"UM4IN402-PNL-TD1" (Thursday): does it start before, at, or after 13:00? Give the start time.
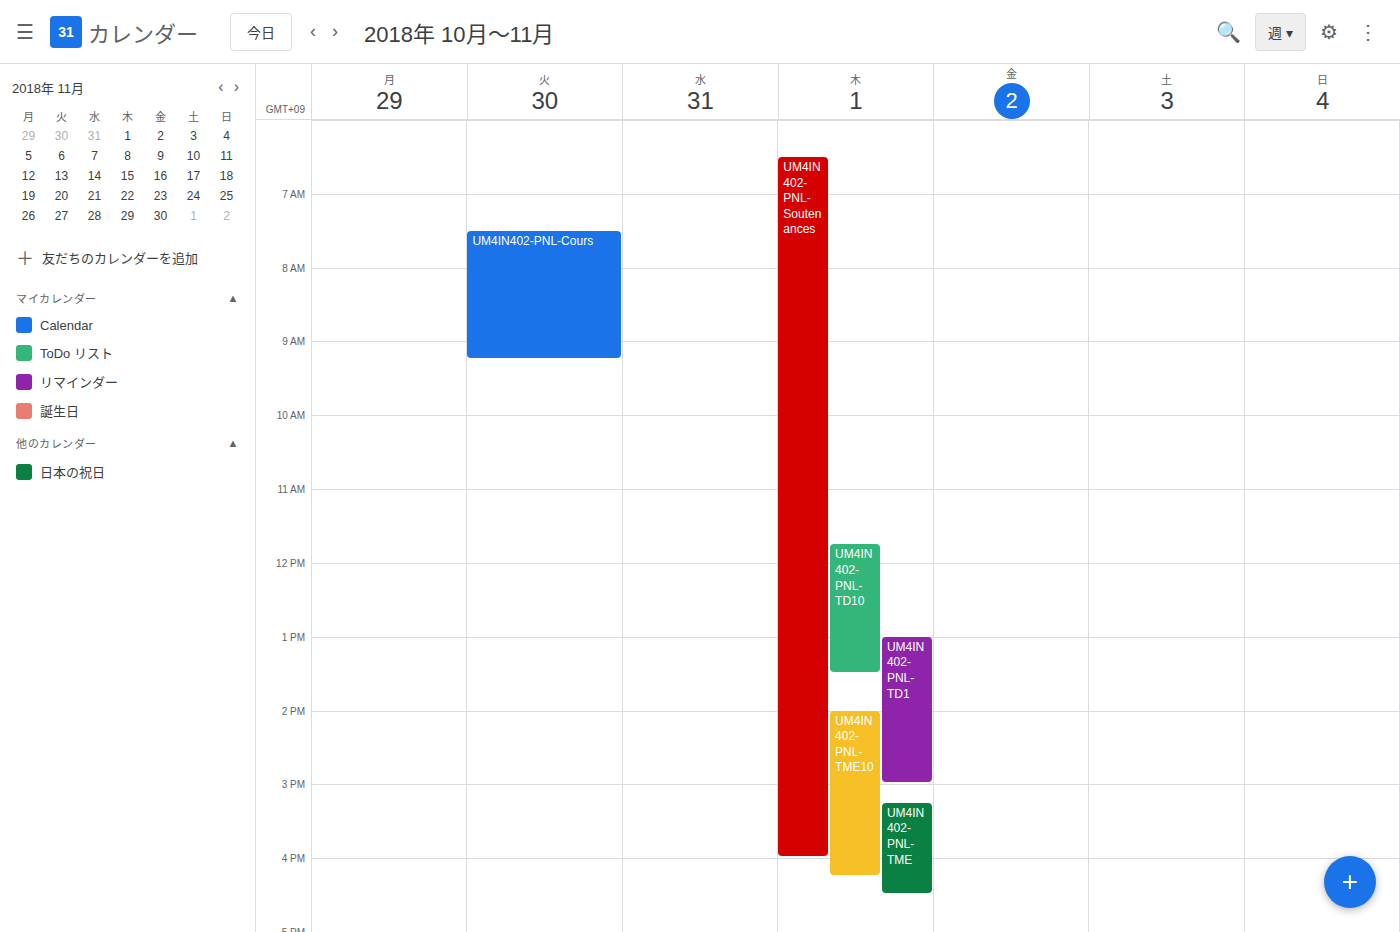
13:00 -- exactly at 13:00, on the 13:00 line.